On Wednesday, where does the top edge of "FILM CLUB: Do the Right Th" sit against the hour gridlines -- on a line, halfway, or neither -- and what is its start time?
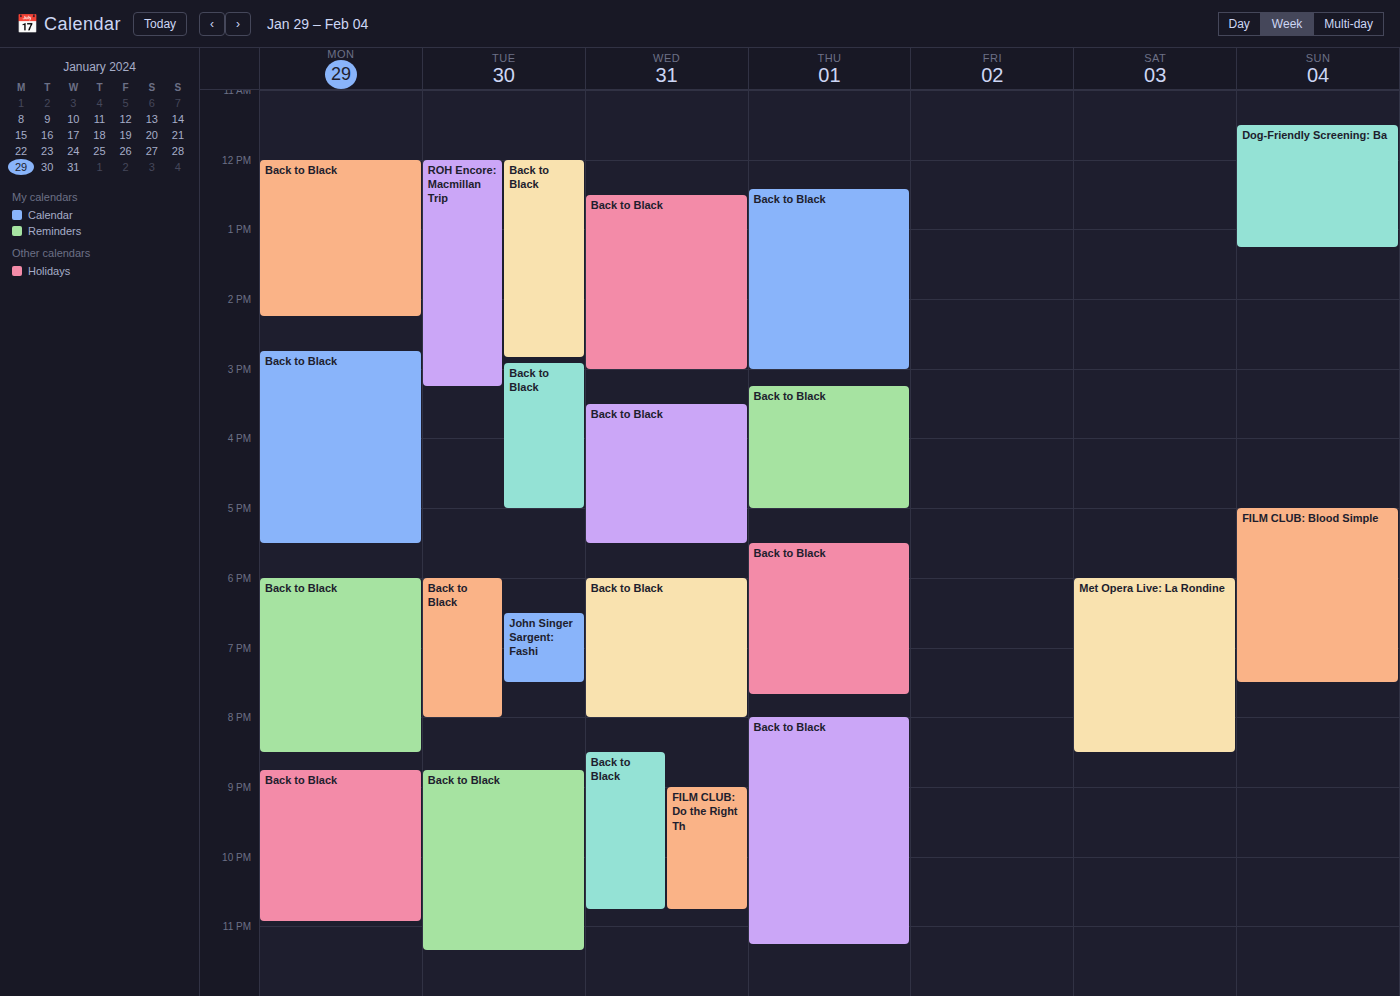
9:00 PM -- exactly on the 9 PM line.